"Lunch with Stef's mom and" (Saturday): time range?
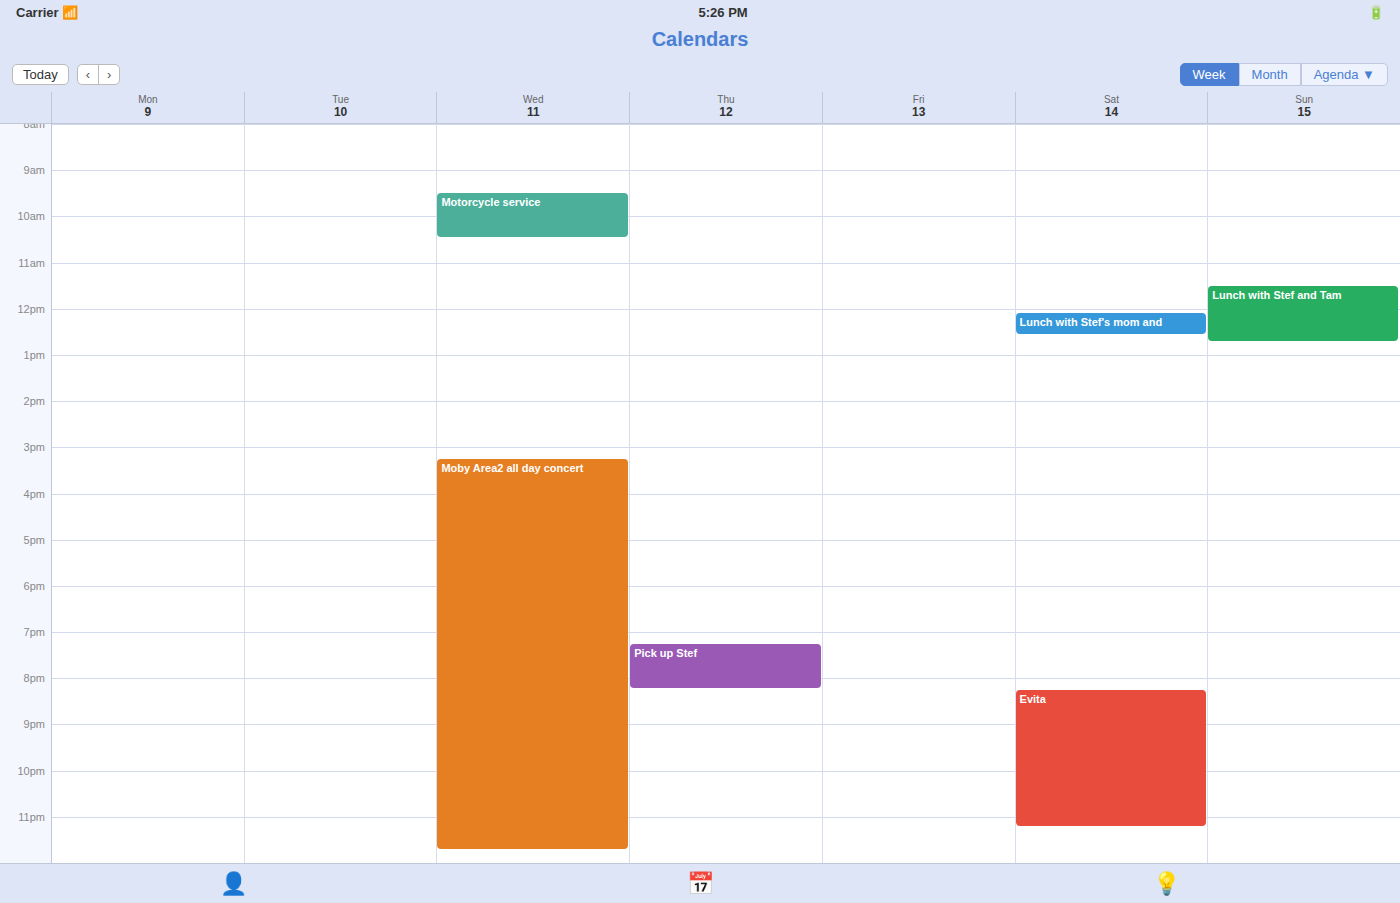
12:05 PM to 12:35 PM